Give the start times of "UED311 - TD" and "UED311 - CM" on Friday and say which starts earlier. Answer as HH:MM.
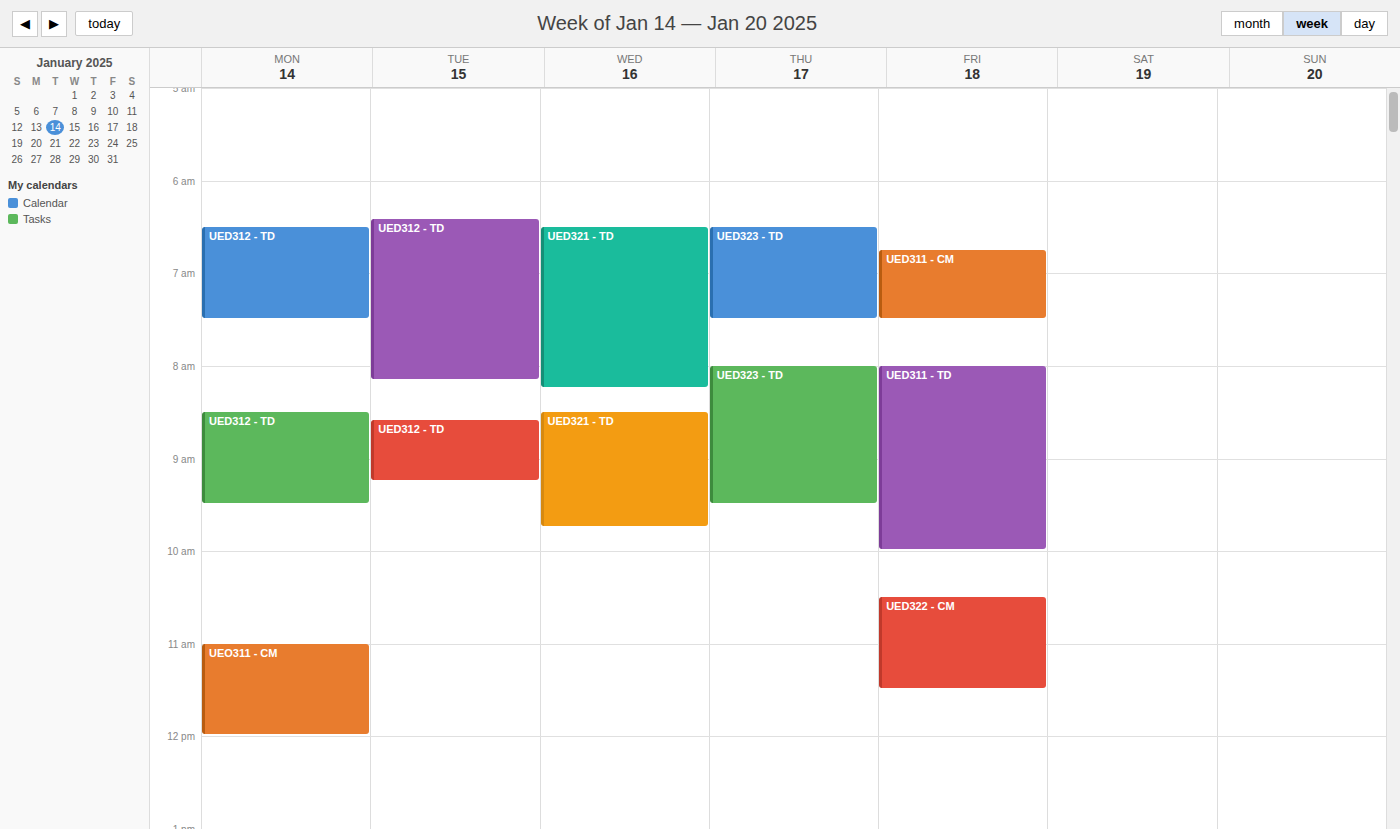
"UED311 - CM" 06:45; "UED311 - TD" 08:00.